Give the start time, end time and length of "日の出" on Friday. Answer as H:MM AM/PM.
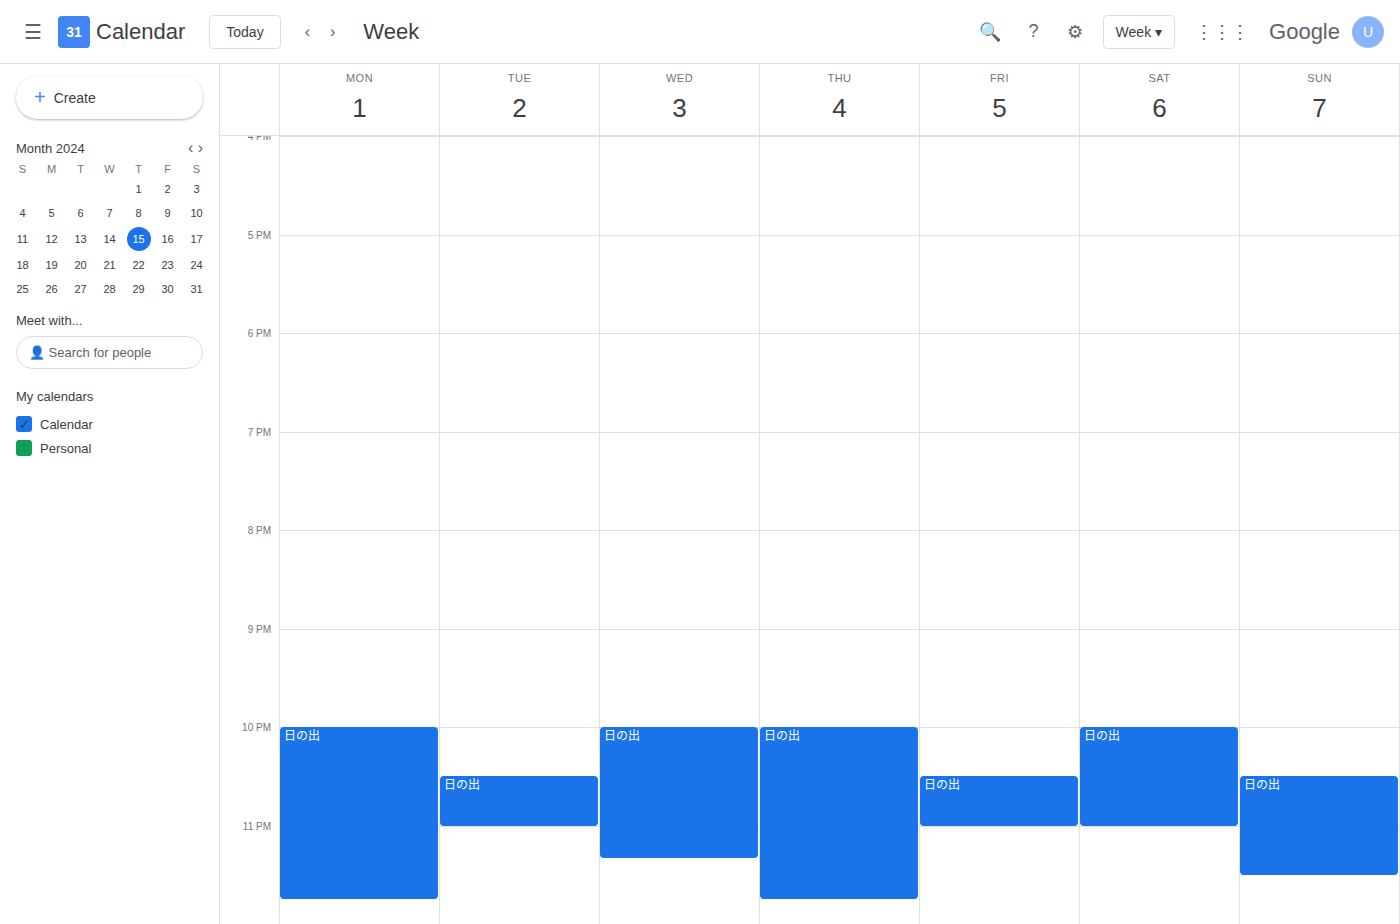
10:30 PM to 11:00 PM, 30 minutes